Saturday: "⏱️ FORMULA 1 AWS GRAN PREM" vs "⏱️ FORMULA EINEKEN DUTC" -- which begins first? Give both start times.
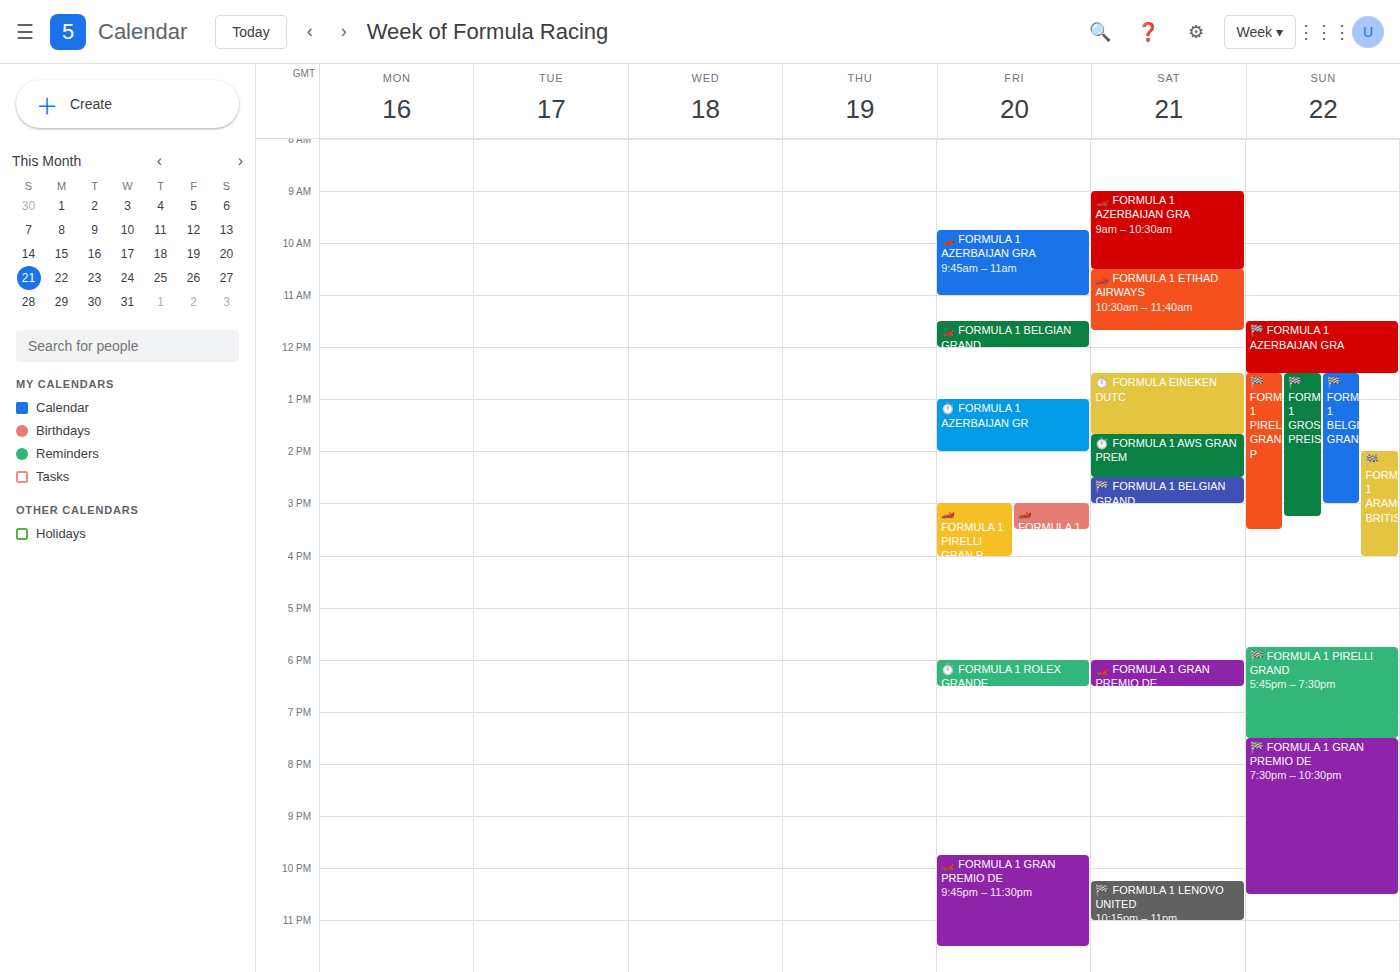
"⏱️ FORMULA EINEKEN DUTC" 12:30 PM; "⏱️ FORMULA 1 AWS GRAN PREM" 1:40 PM.